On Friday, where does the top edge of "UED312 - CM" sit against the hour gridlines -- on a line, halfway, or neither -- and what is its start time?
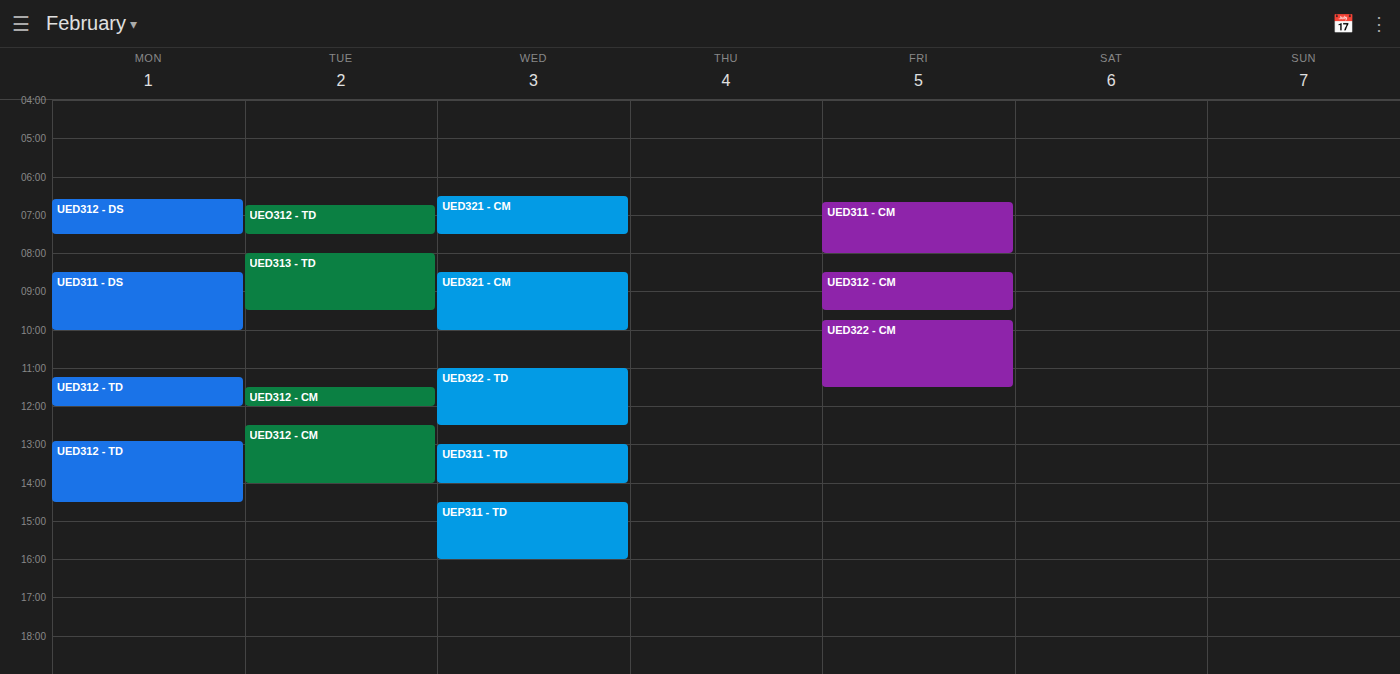
8:30 AM -- halfway between the 8 AM and 9 AM lines.